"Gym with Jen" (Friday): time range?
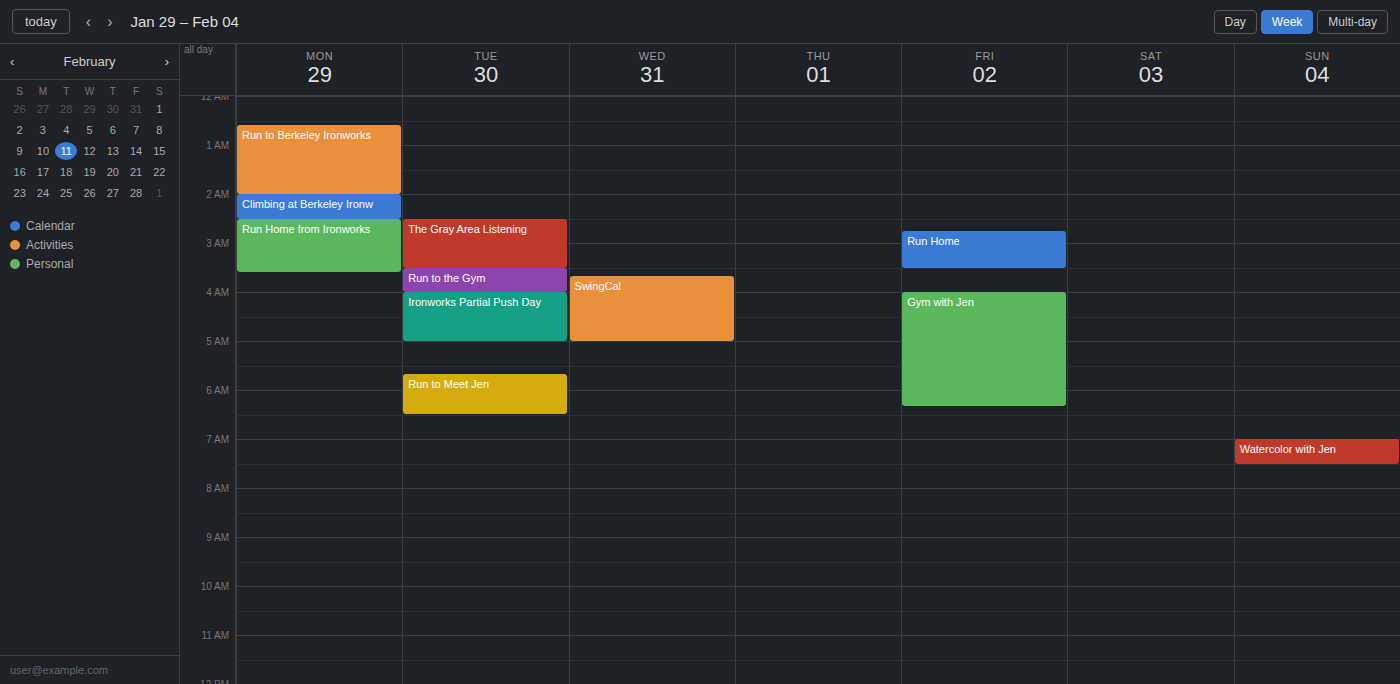
4:00 AM to 6:20 AM